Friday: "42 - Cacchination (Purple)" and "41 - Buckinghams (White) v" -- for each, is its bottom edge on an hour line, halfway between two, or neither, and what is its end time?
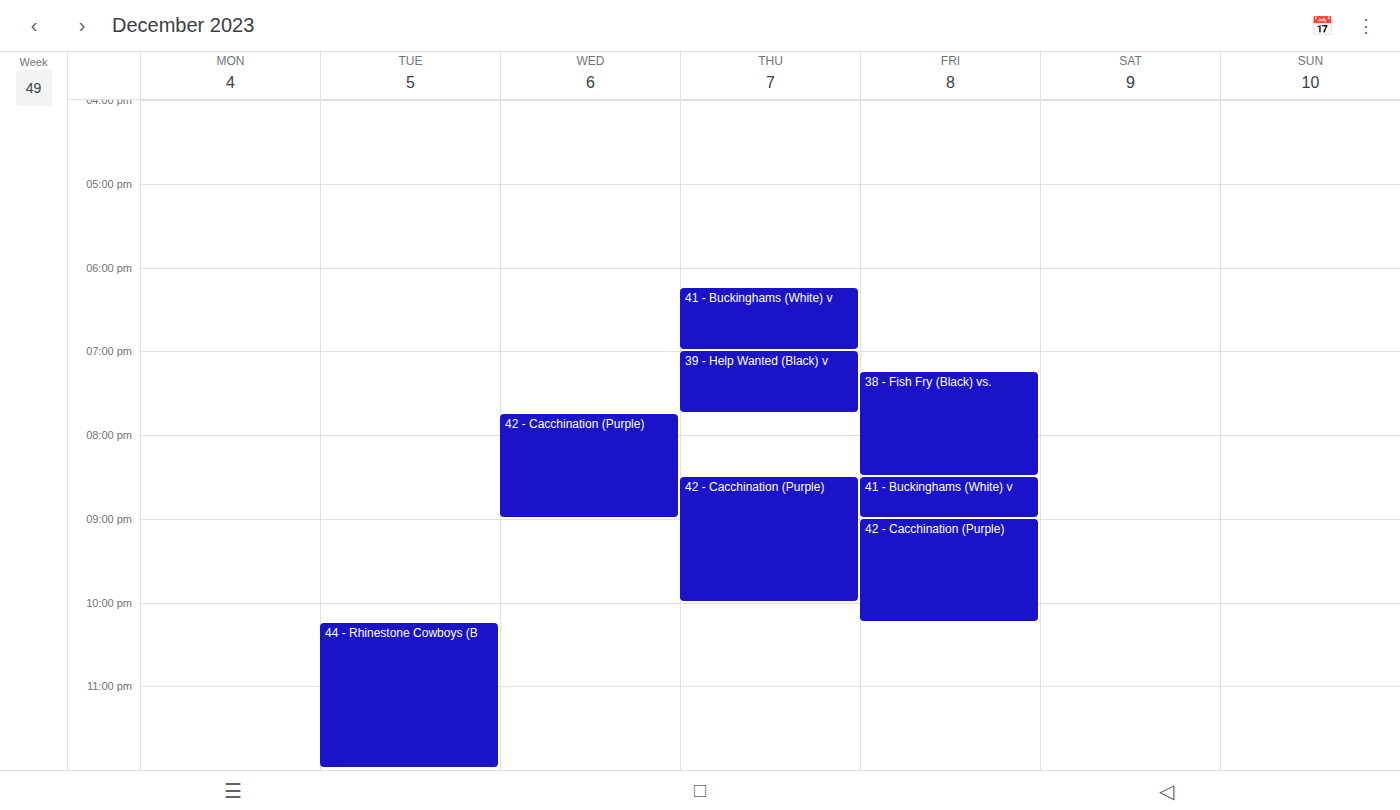
"42 - Cacchination (Purple)": 10:15 PM, neither: a quarter of the way from the 10 PM line to the 11 PM line. "41 - Buckinghams (White) v": 9:00 PM, exactly on the 9 PM line.